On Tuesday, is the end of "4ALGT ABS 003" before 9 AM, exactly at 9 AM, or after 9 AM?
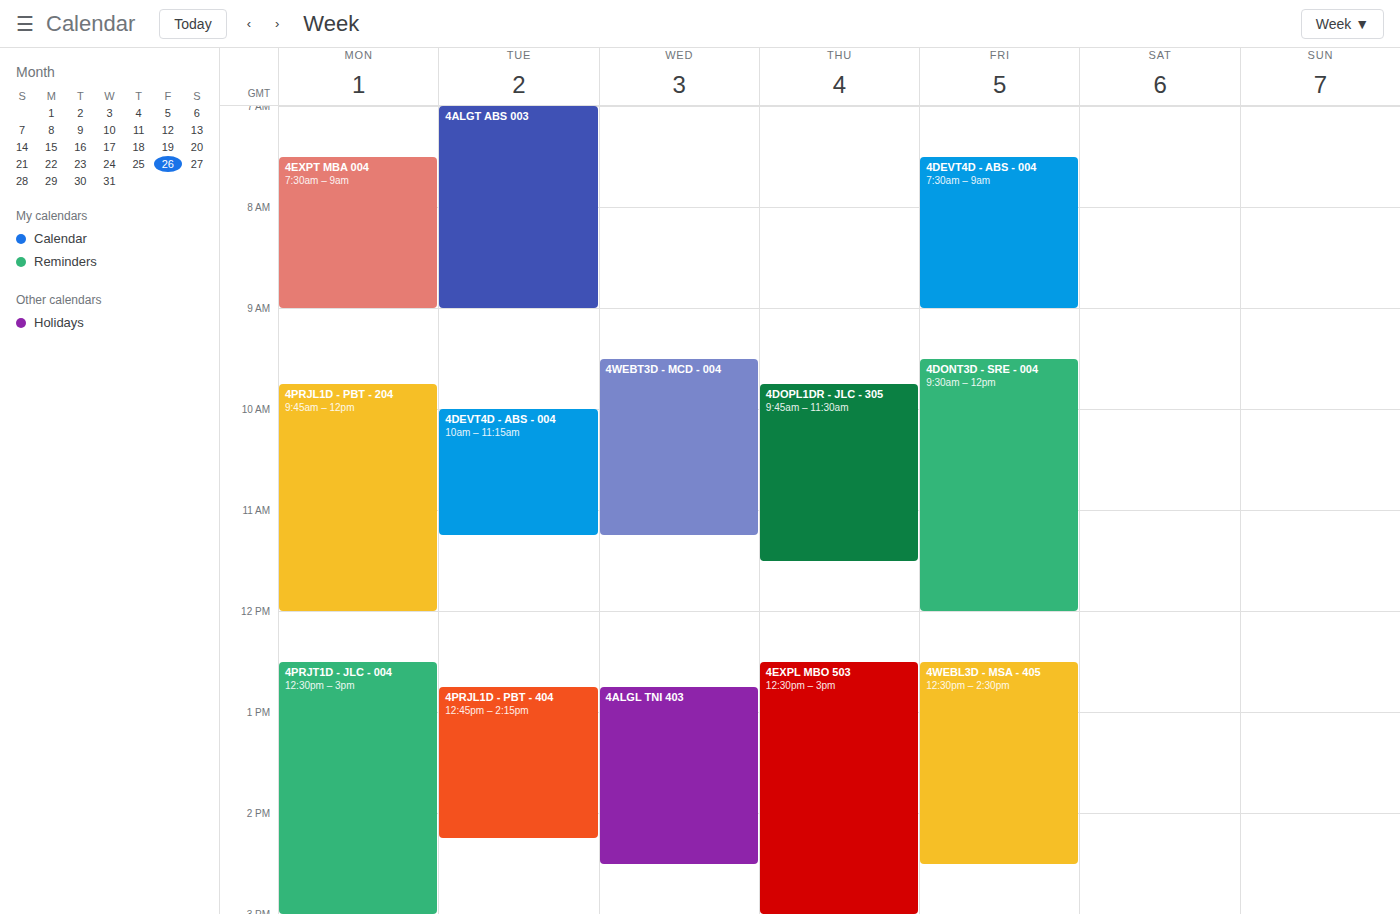
9:00 AM -- exactly at 9 AM, on the 9 AM line.